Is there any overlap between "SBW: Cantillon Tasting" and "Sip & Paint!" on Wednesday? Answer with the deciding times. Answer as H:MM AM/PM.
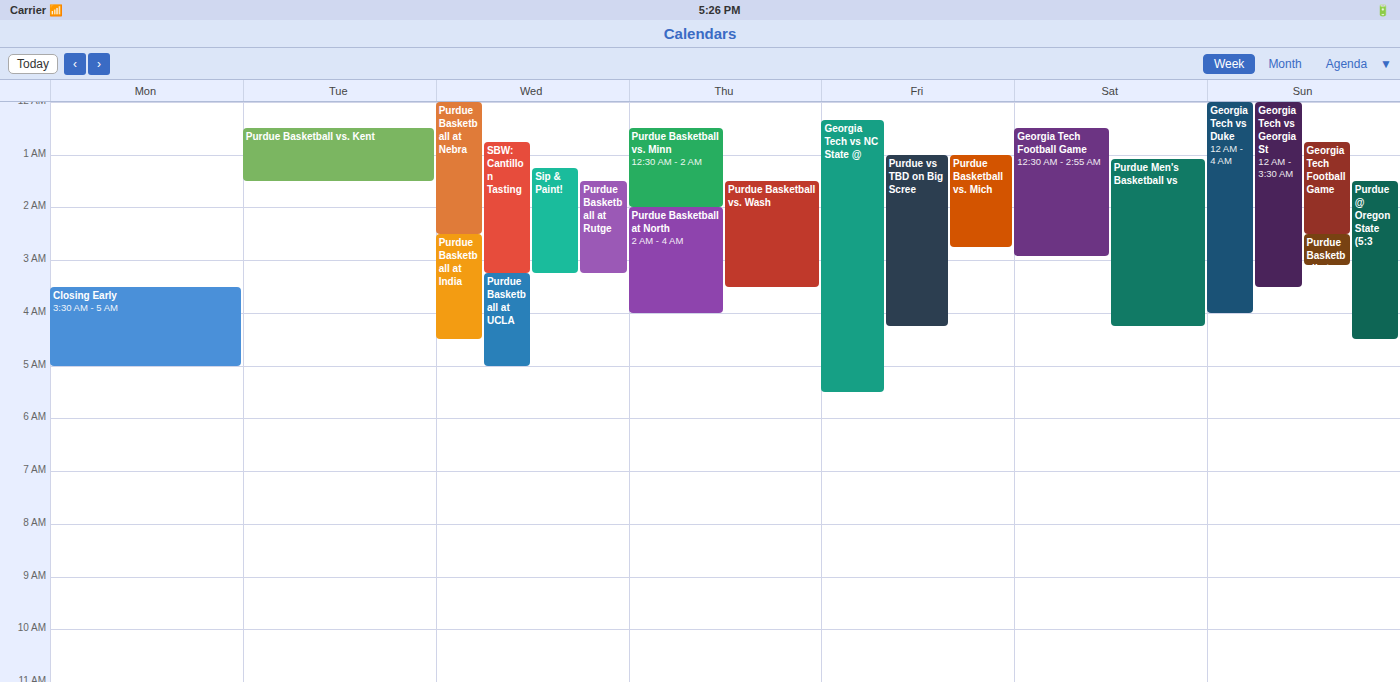
"Sip & Paint!" starts at 1:15 AM, before "SBW: Cantillon Tasting" ends at 3:15 AM -- they overlap.